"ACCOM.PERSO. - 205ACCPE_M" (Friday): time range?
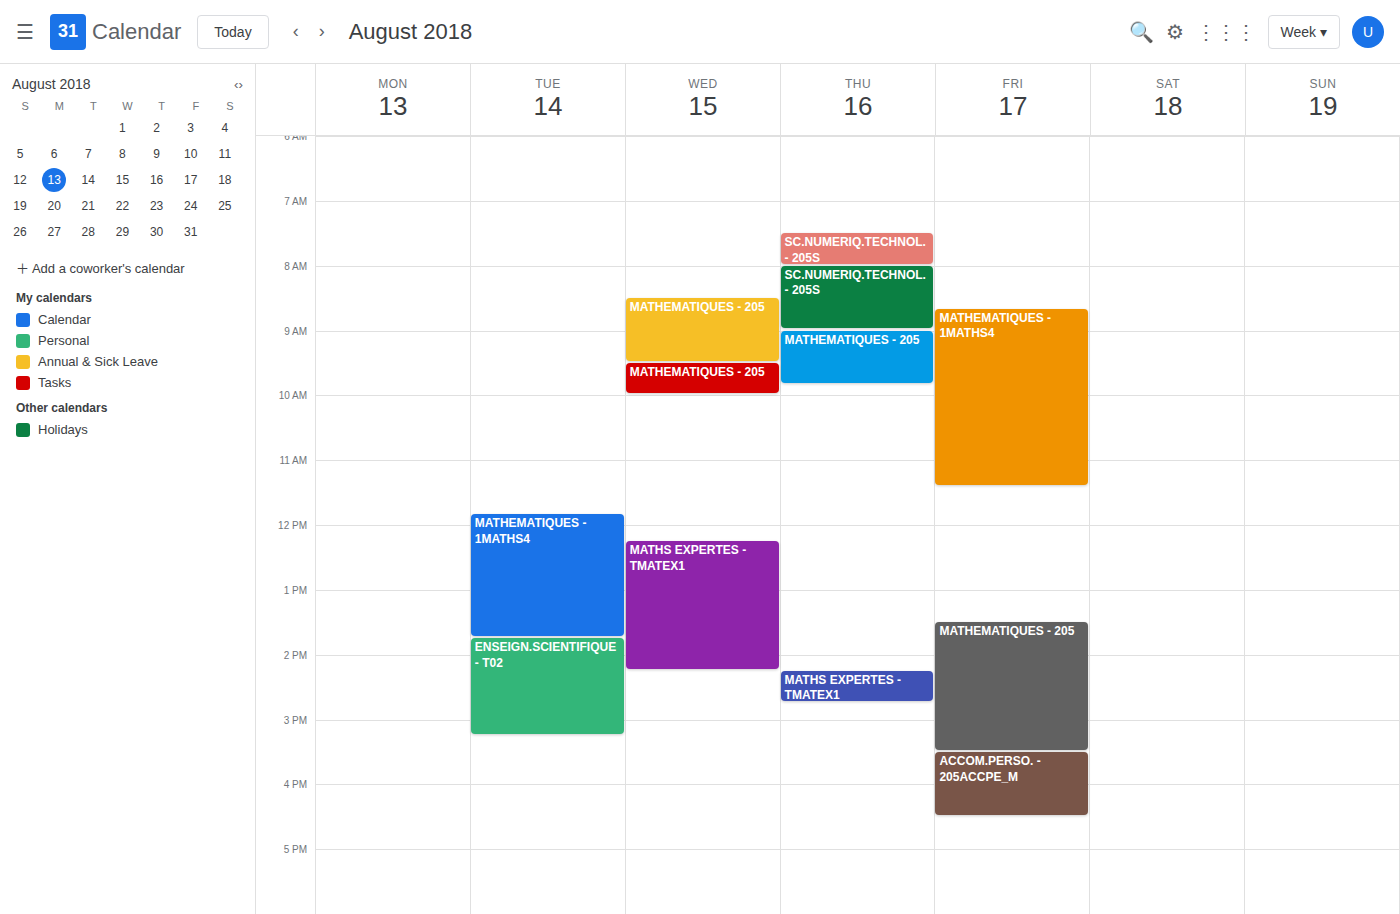
3:30 PM to 4:30 PM